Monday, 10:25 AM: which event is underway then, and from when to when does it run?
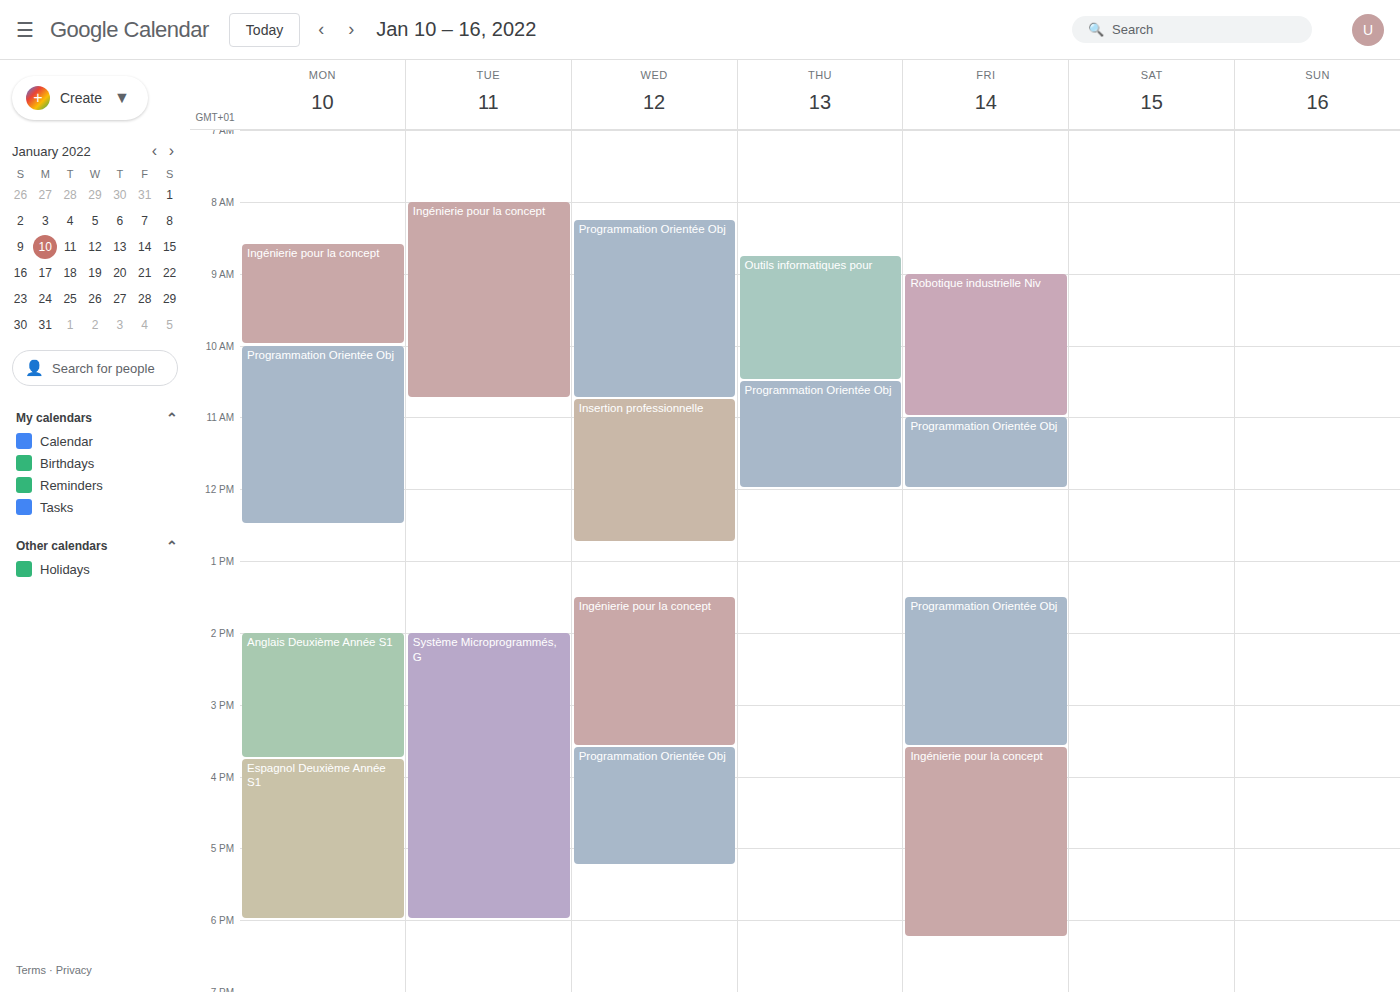
"Programmation Orientée Obj", 10:00 AM to 12:30 PM